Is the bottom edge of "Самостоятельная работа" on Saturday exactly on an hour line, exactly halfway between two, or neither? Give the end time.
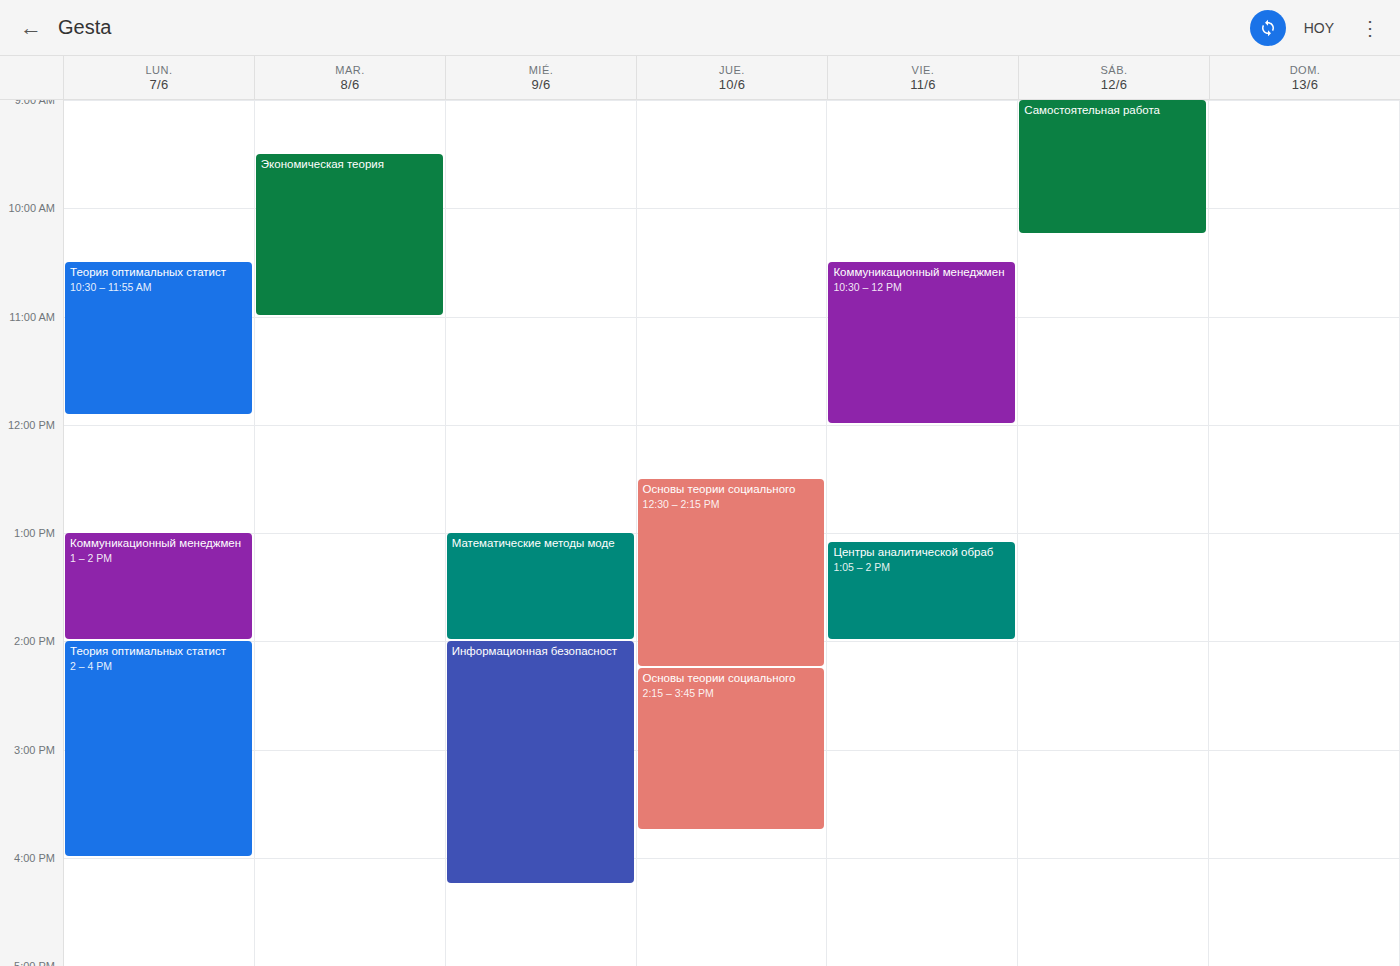
10:15 AM -- neither: a quarter of the way from the 10 AM line to the 11 AM line.